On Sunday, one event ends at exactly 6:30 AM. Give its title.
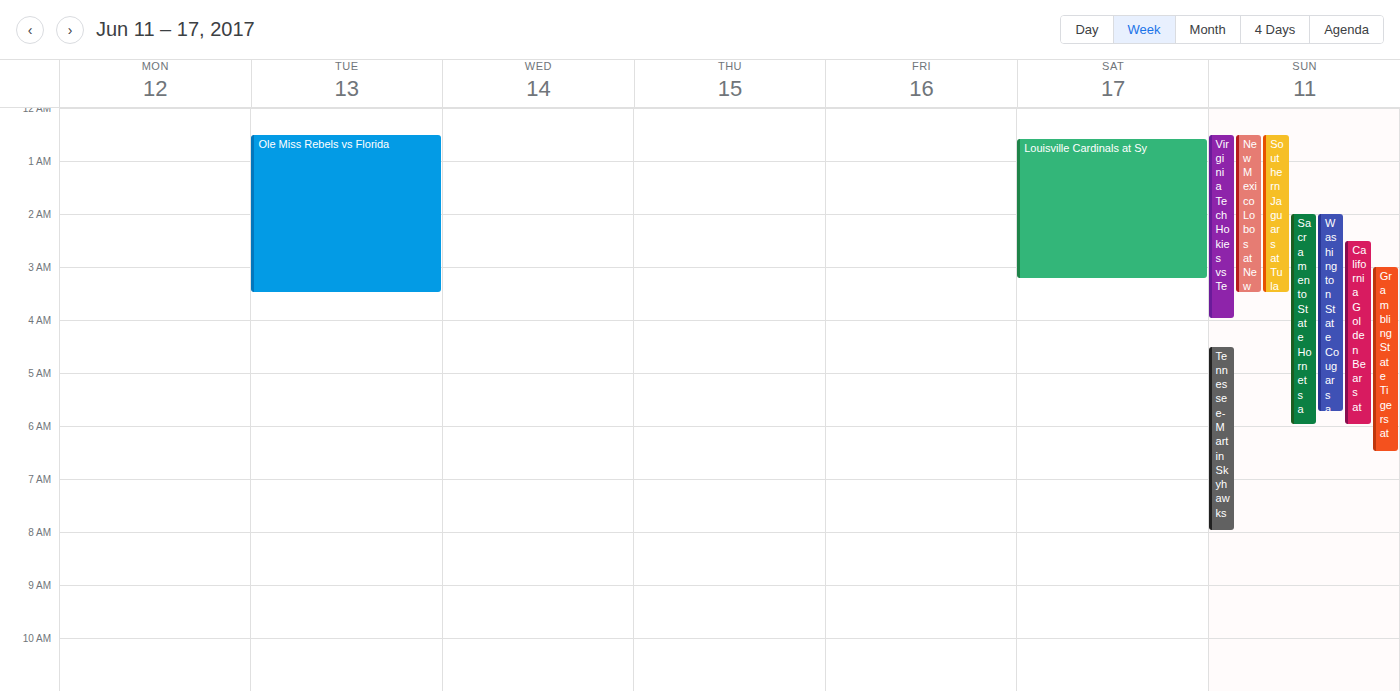
"Grambling State Tigers at"